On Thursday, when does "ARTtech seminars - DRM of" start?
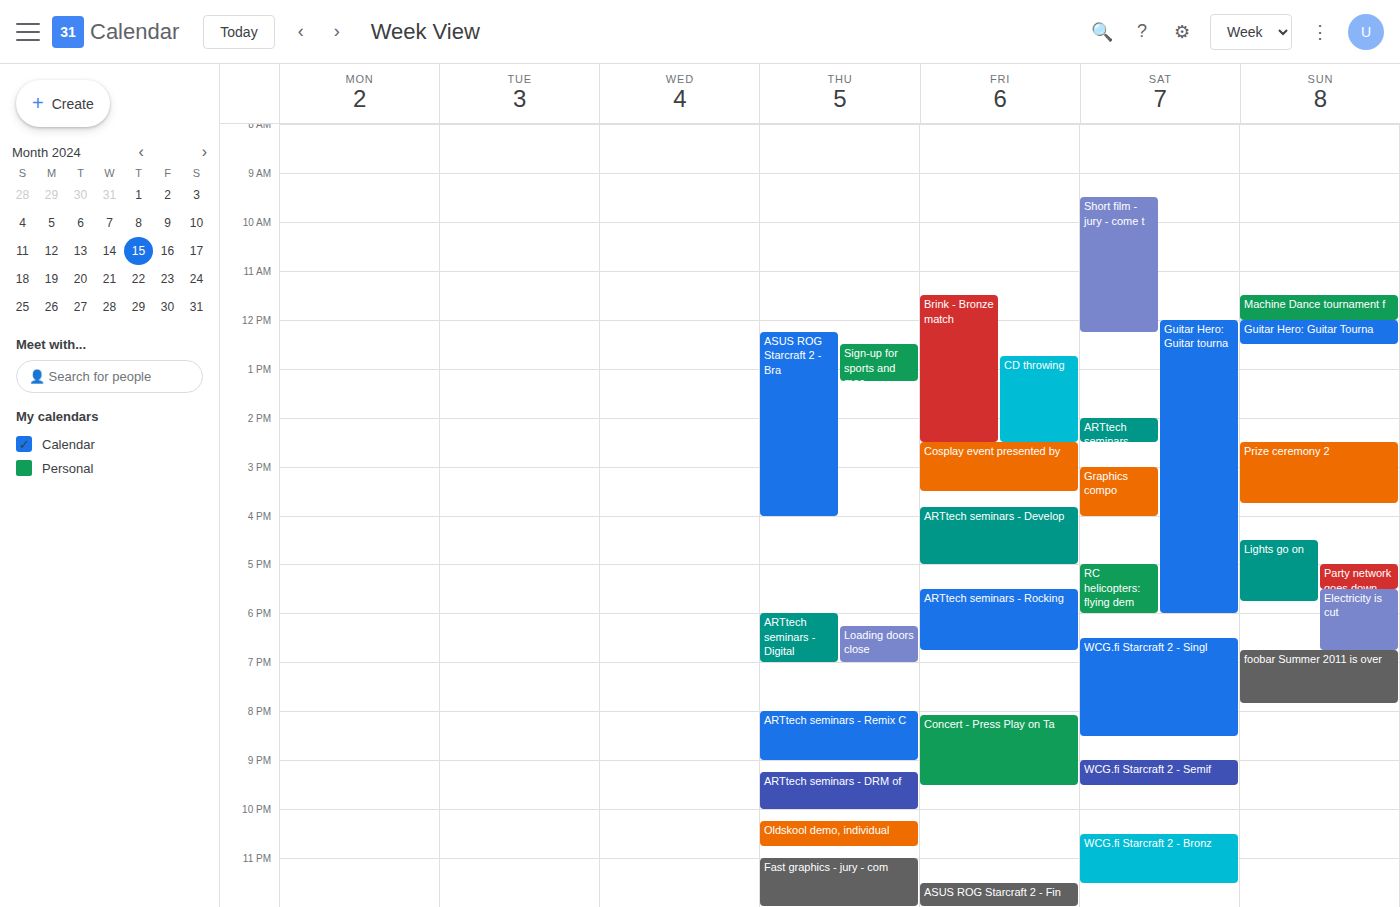
21:15